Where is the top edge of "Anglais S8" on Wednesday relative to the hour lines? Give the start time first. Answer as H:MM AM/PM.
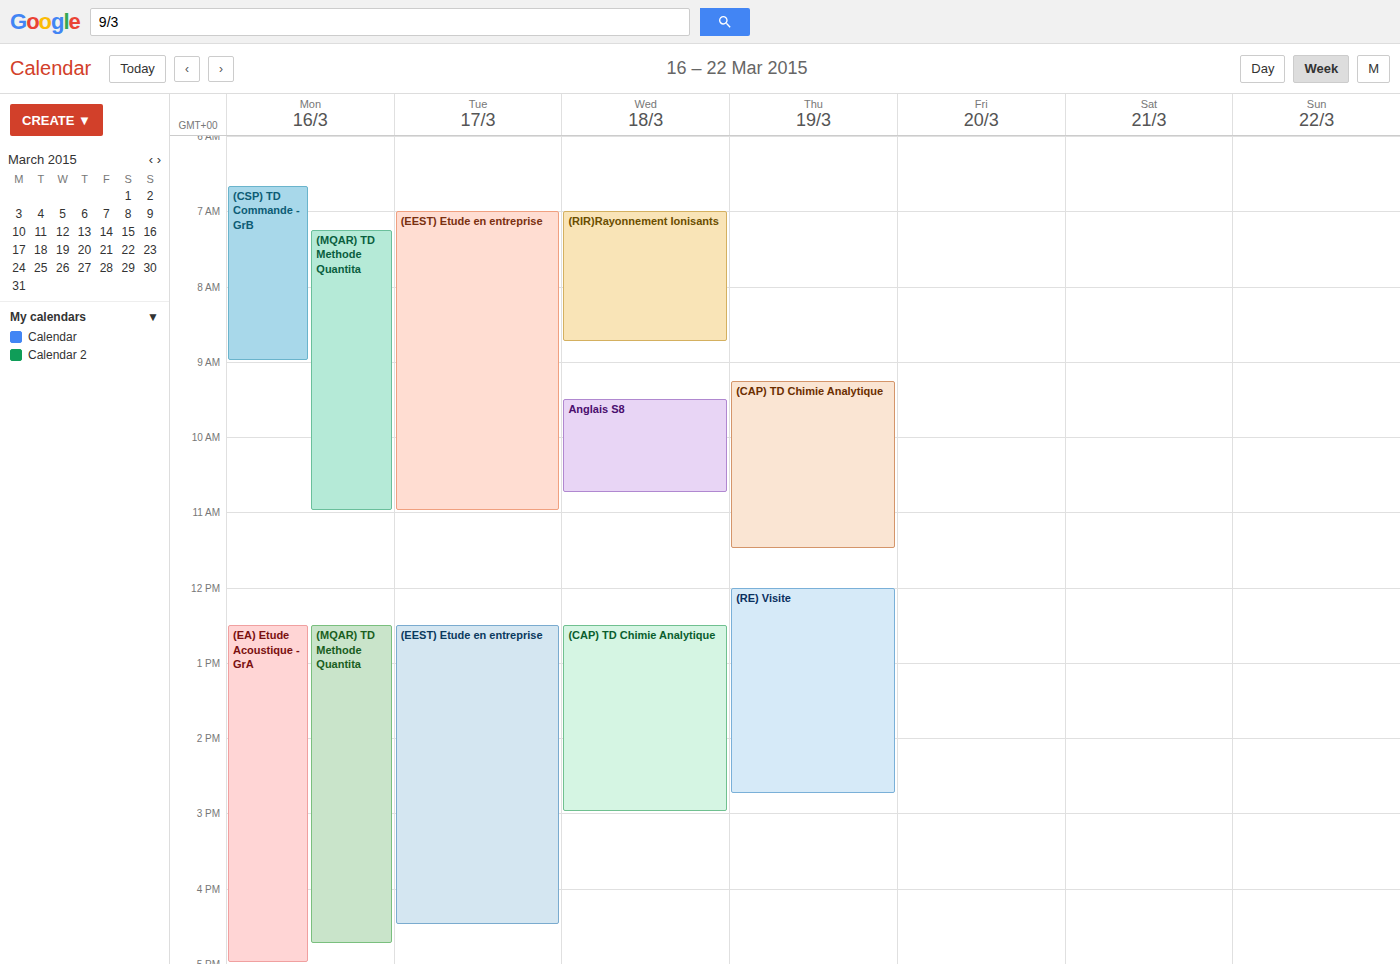
9:30 AM -- halfway between the 9 AM and 10 AM lines.